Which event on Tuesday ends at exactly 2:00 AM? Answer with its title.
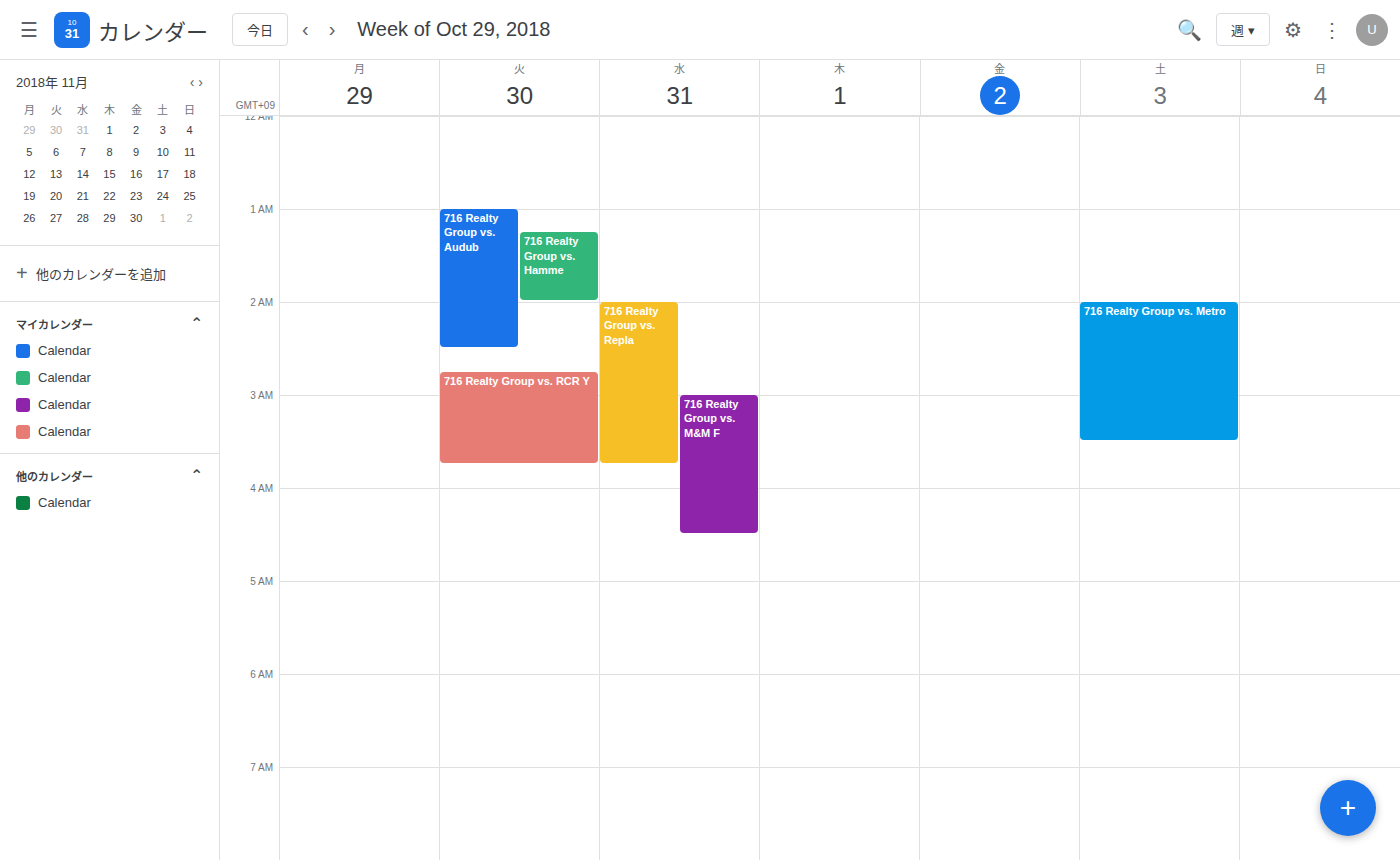
"716 Realty Group vs. Hamme"